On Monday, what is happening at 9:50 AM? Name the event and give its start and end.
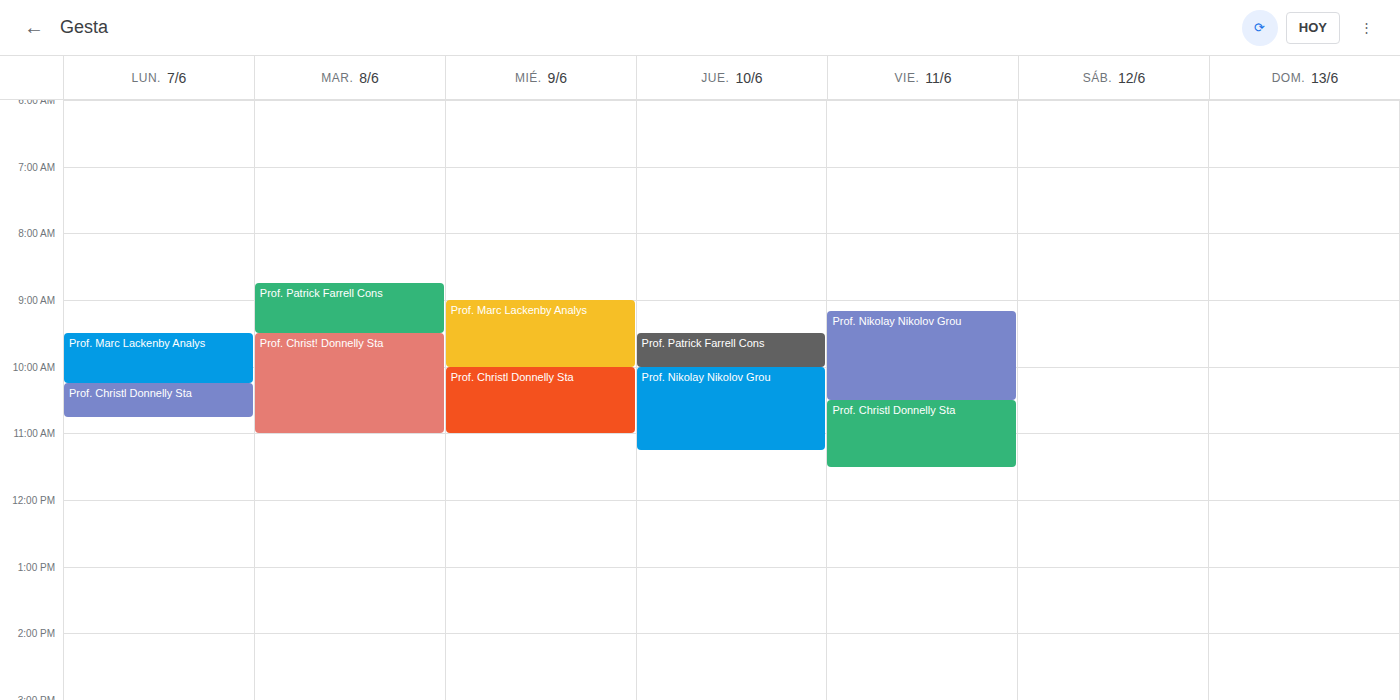
"Prof. Marc Lackenby Analys", 9:30 AM to 10:15 AM